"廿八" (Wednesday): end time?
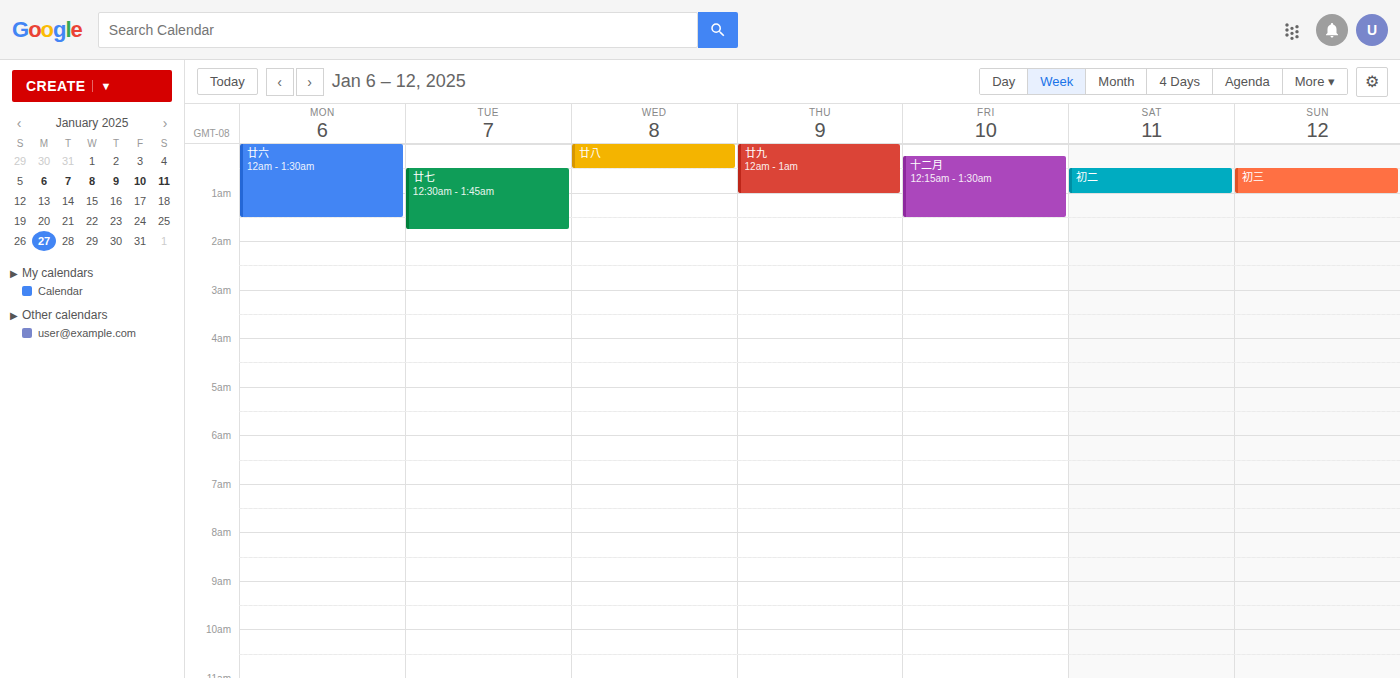
12:30 AM